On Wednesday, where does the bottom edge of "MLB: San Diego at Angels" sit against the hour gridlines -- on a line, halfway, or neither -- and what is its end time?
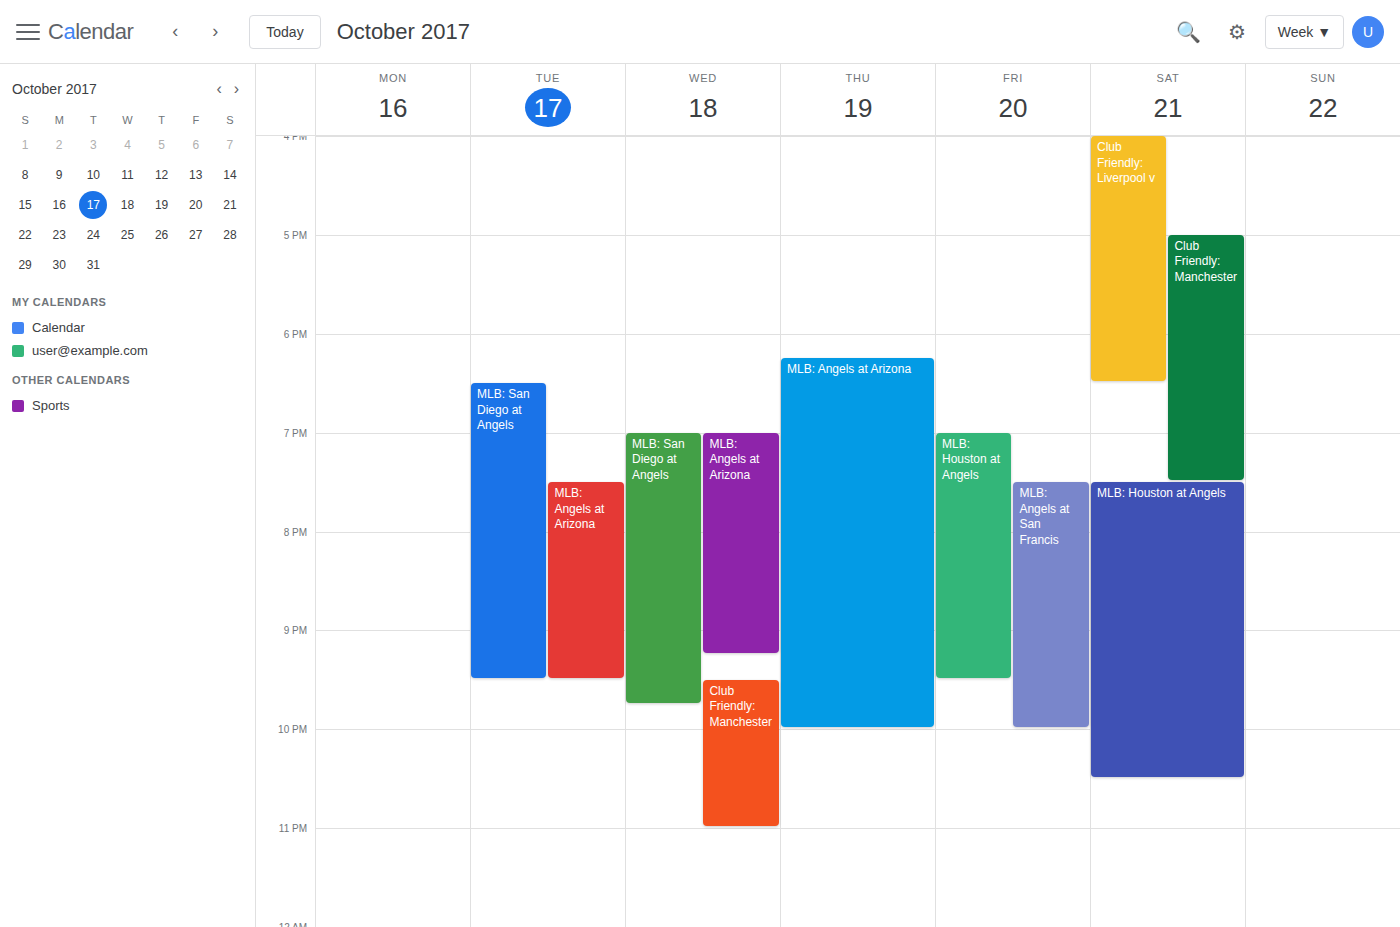
9:45 PM -- neither: three quarters of the way from the 9 PM line to the 10 PM line.